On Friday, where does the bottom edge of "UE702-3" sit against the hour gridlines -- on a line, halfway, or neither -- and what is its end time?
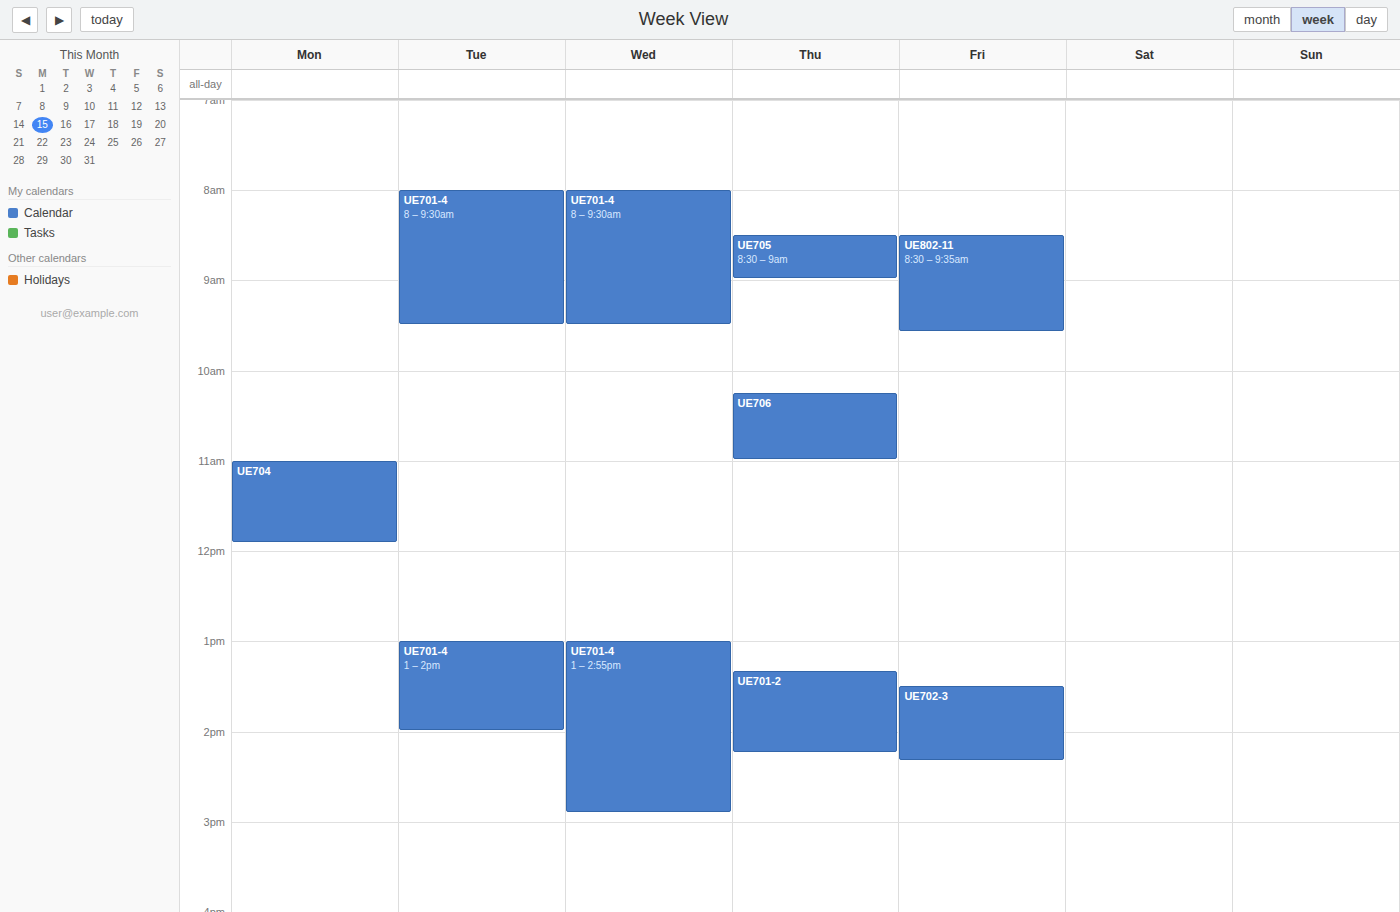
2:20 PM -- neither: 20 minutes below the 2 PM line and 40 minutes above the 3 PM line.